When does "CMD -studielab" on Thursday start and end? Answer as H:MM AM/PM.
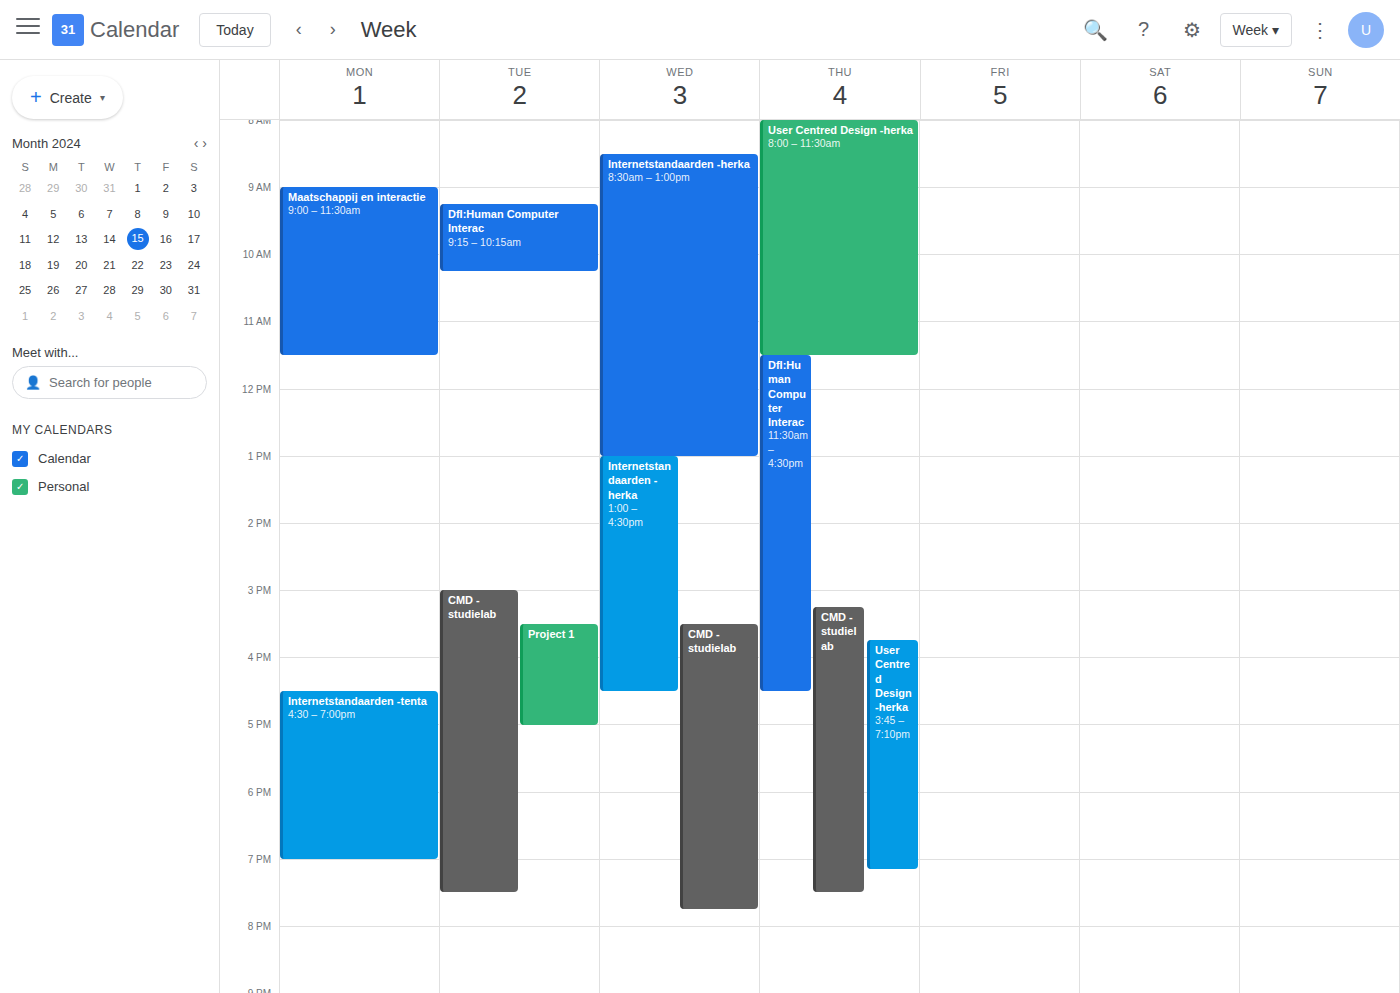
3:15 PM to 7:30 PM